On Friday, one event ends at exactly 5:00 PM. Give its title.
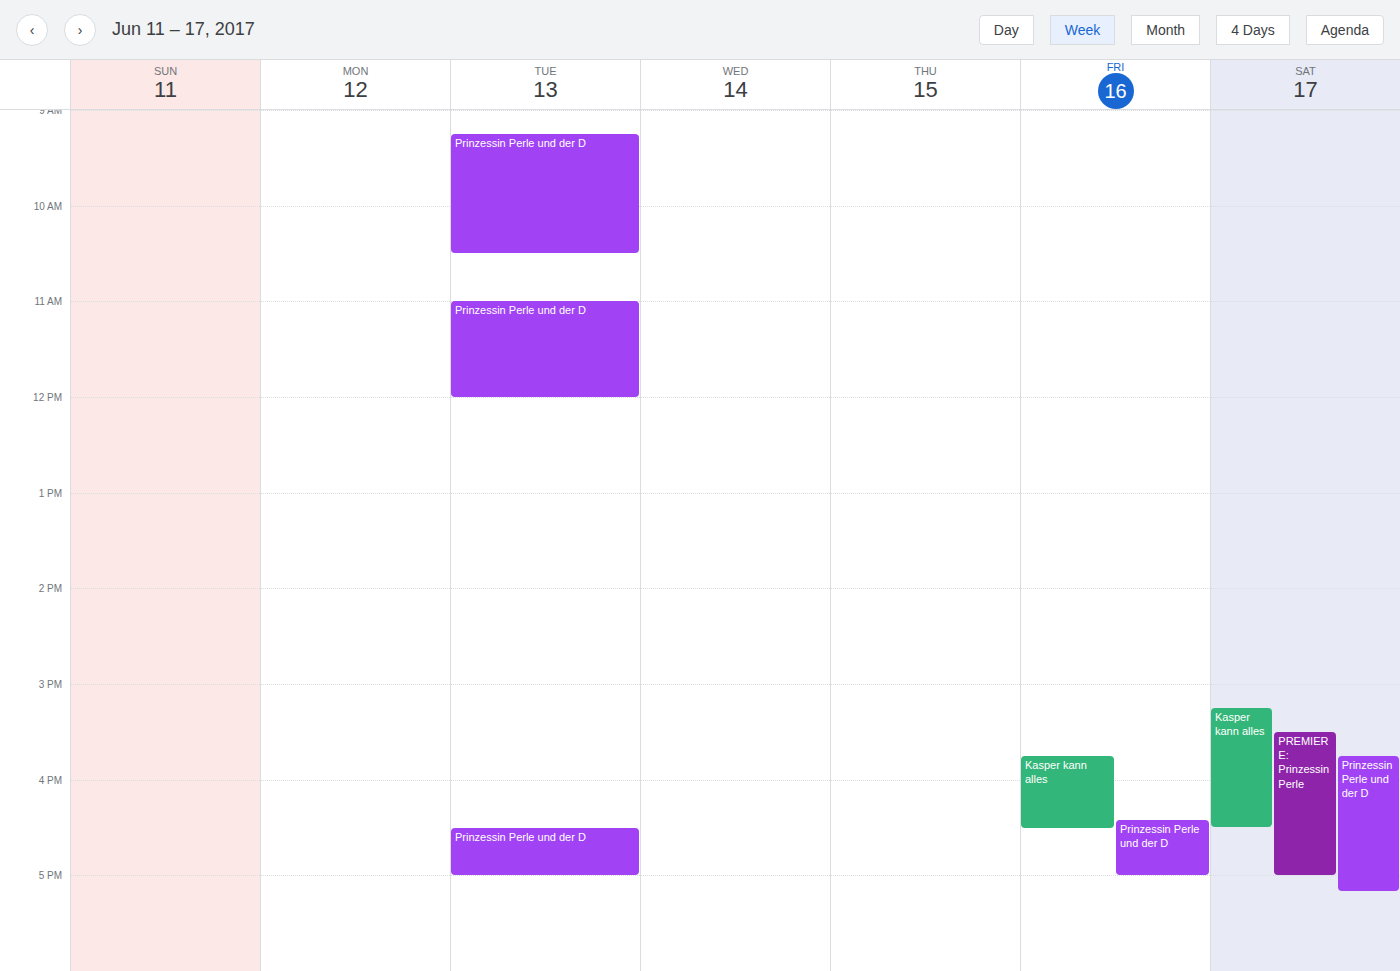
"Prinzessin Perle und der D"